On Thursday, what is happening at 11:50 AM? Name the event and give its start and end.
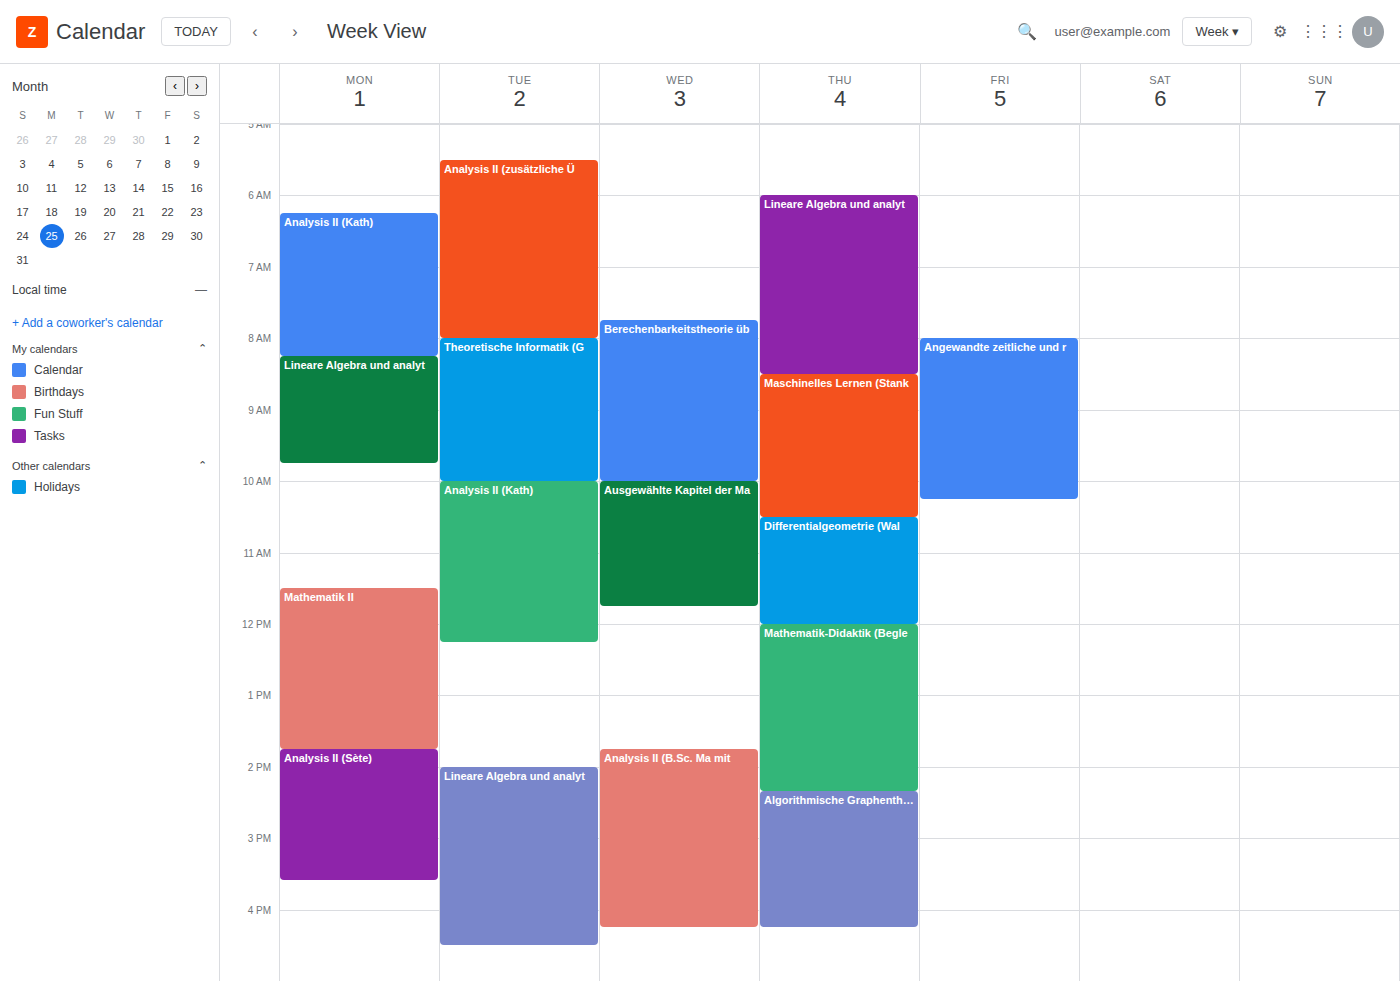
"Differentialgeometrie (Wal", 10:30 AM to 12:00 PM